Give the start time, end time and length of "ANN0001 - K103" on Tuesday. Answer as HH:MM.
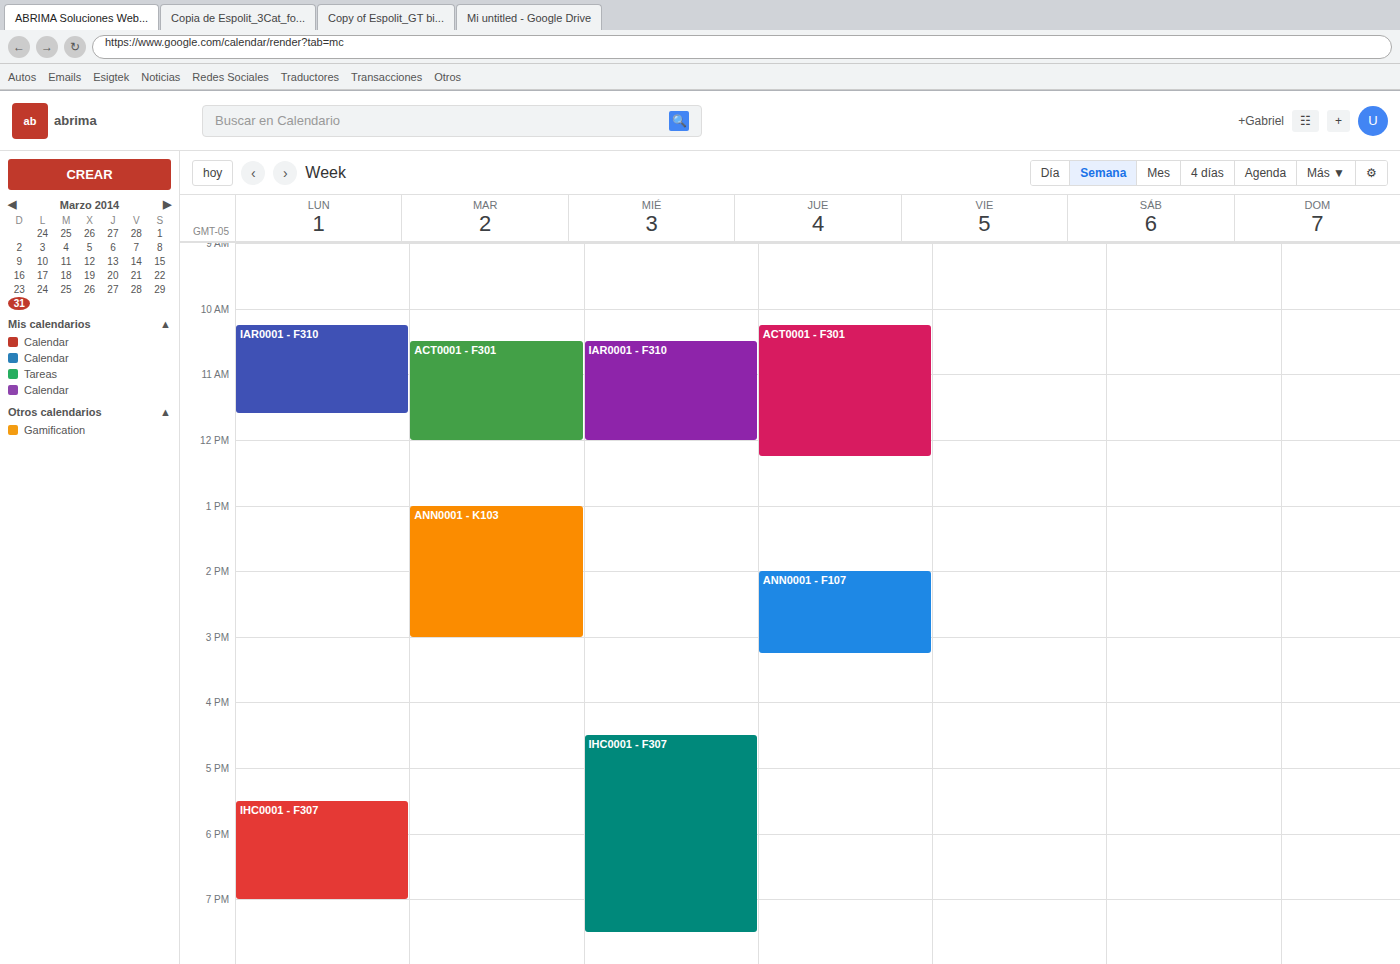
13:00 to 15:00, 2 hours